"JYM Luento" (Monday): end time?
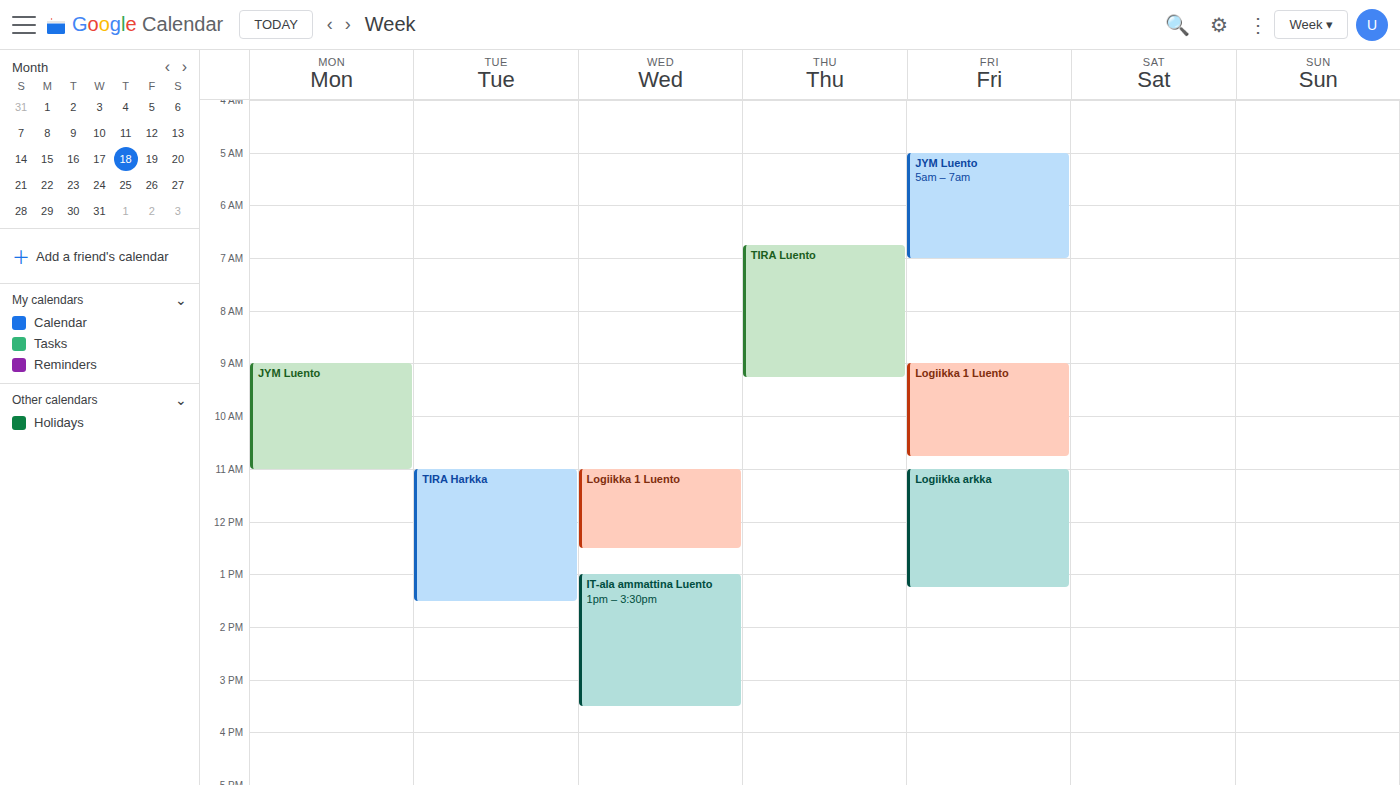
11:00 AM